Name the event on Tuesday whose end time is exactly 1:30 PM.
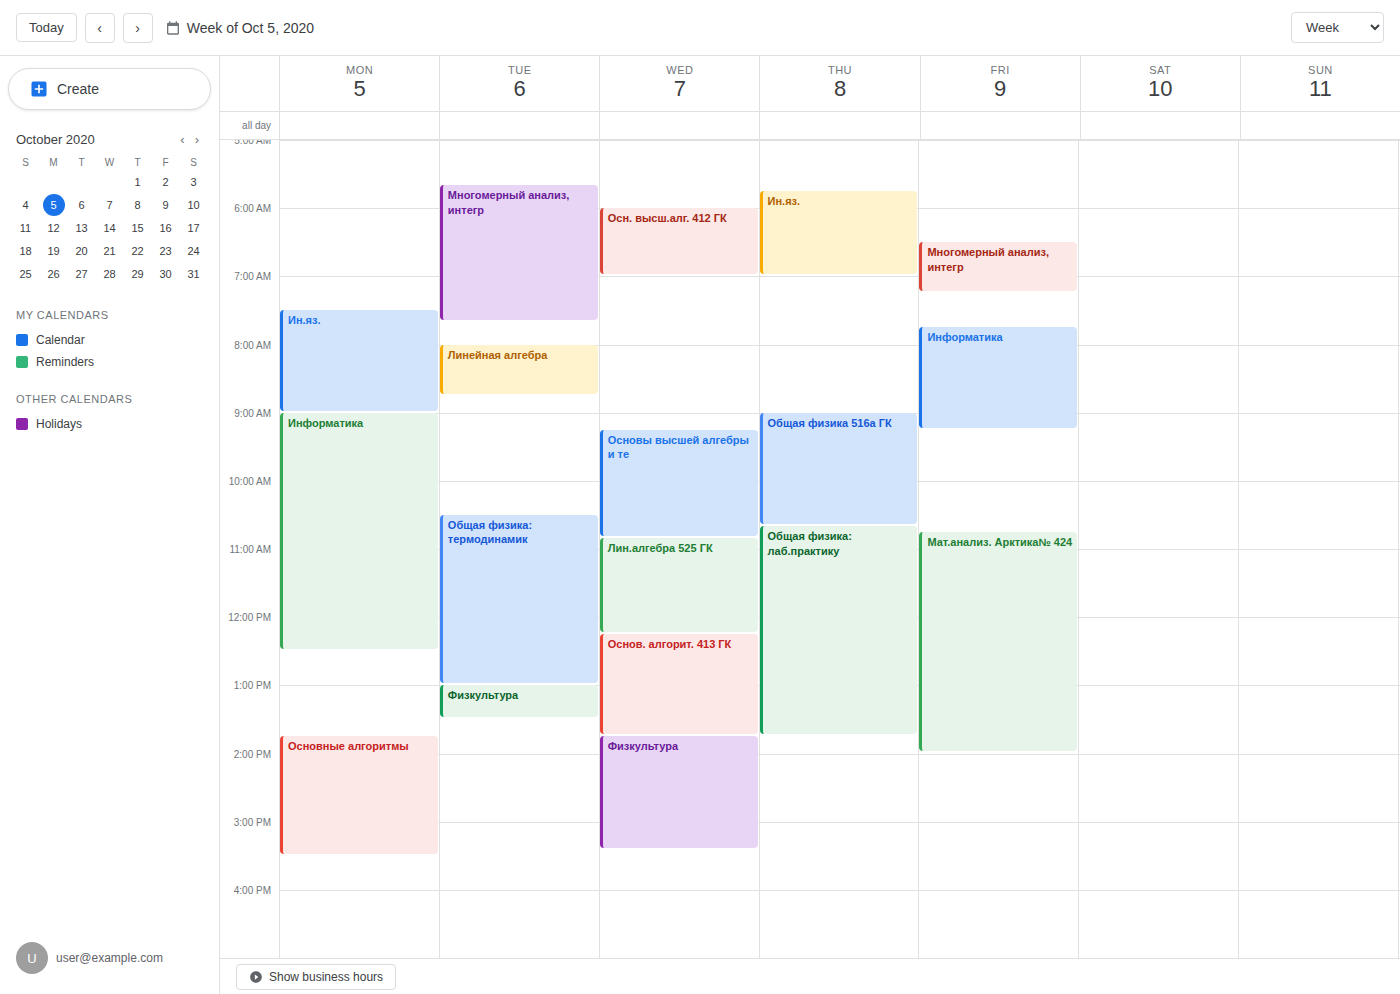
"Физкультура"